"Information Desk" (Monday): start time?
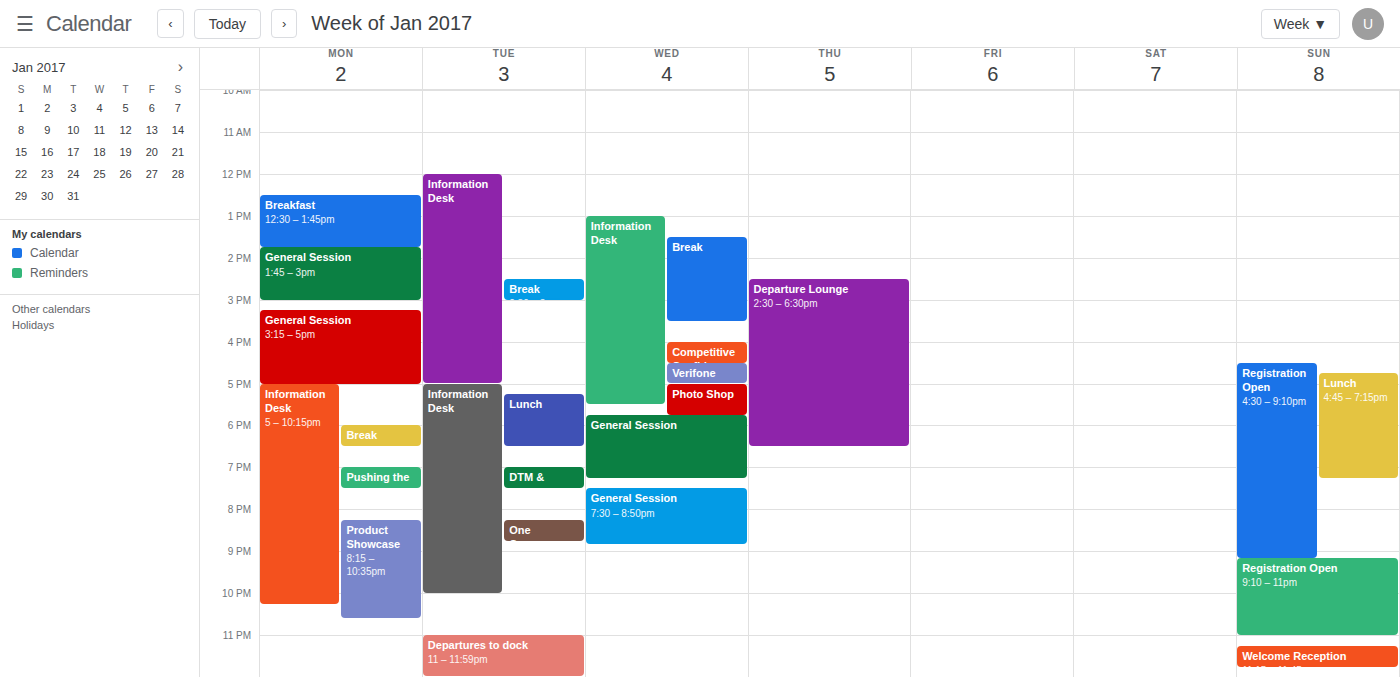
5:00 PM